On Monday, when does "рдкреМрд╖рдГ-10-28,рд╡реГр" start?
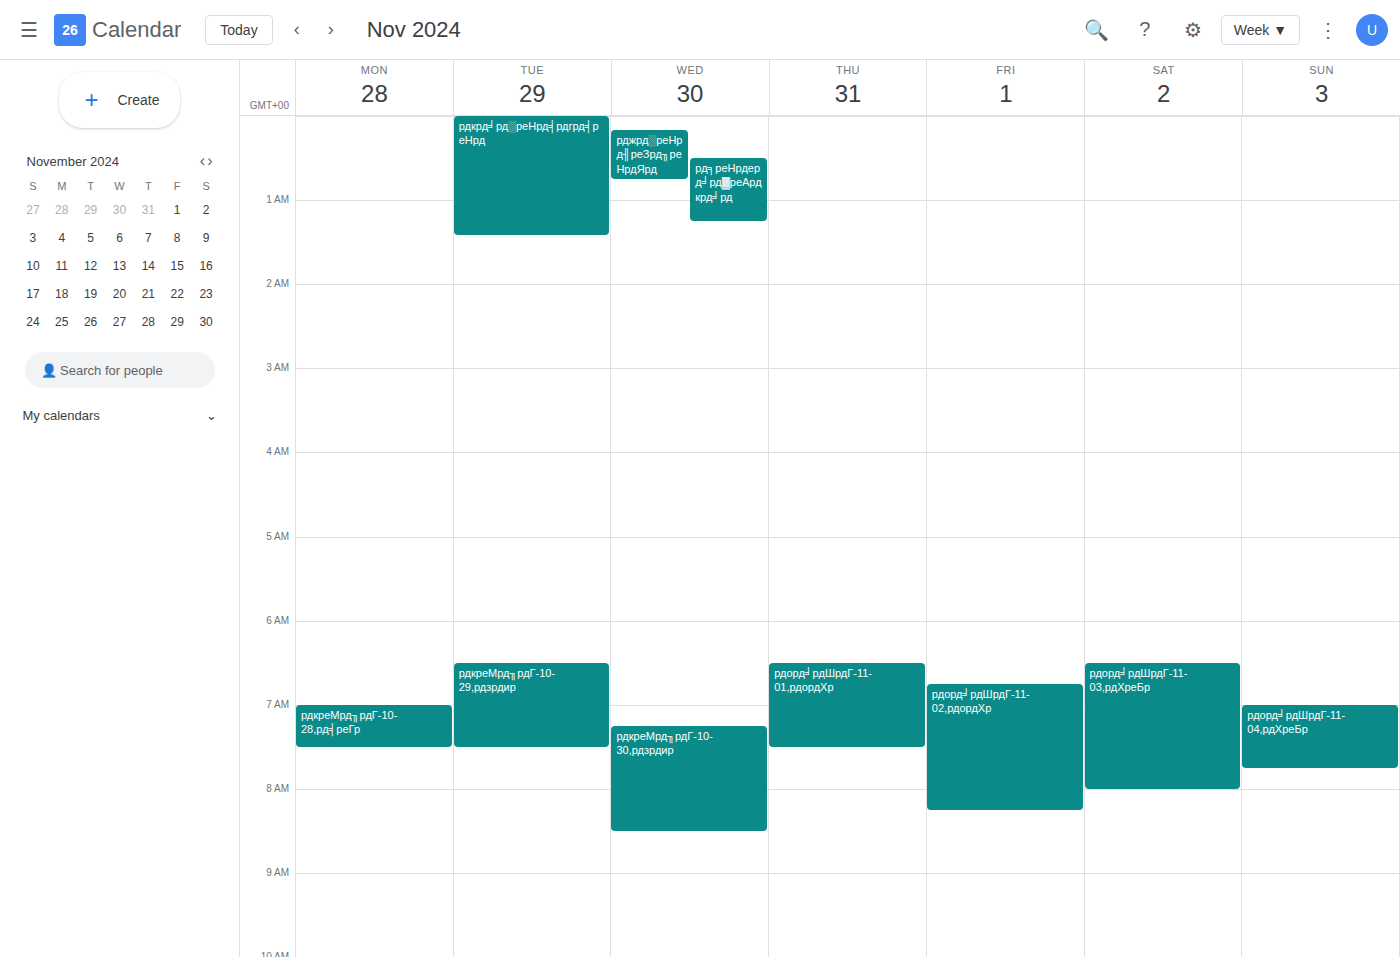
7:00 AM